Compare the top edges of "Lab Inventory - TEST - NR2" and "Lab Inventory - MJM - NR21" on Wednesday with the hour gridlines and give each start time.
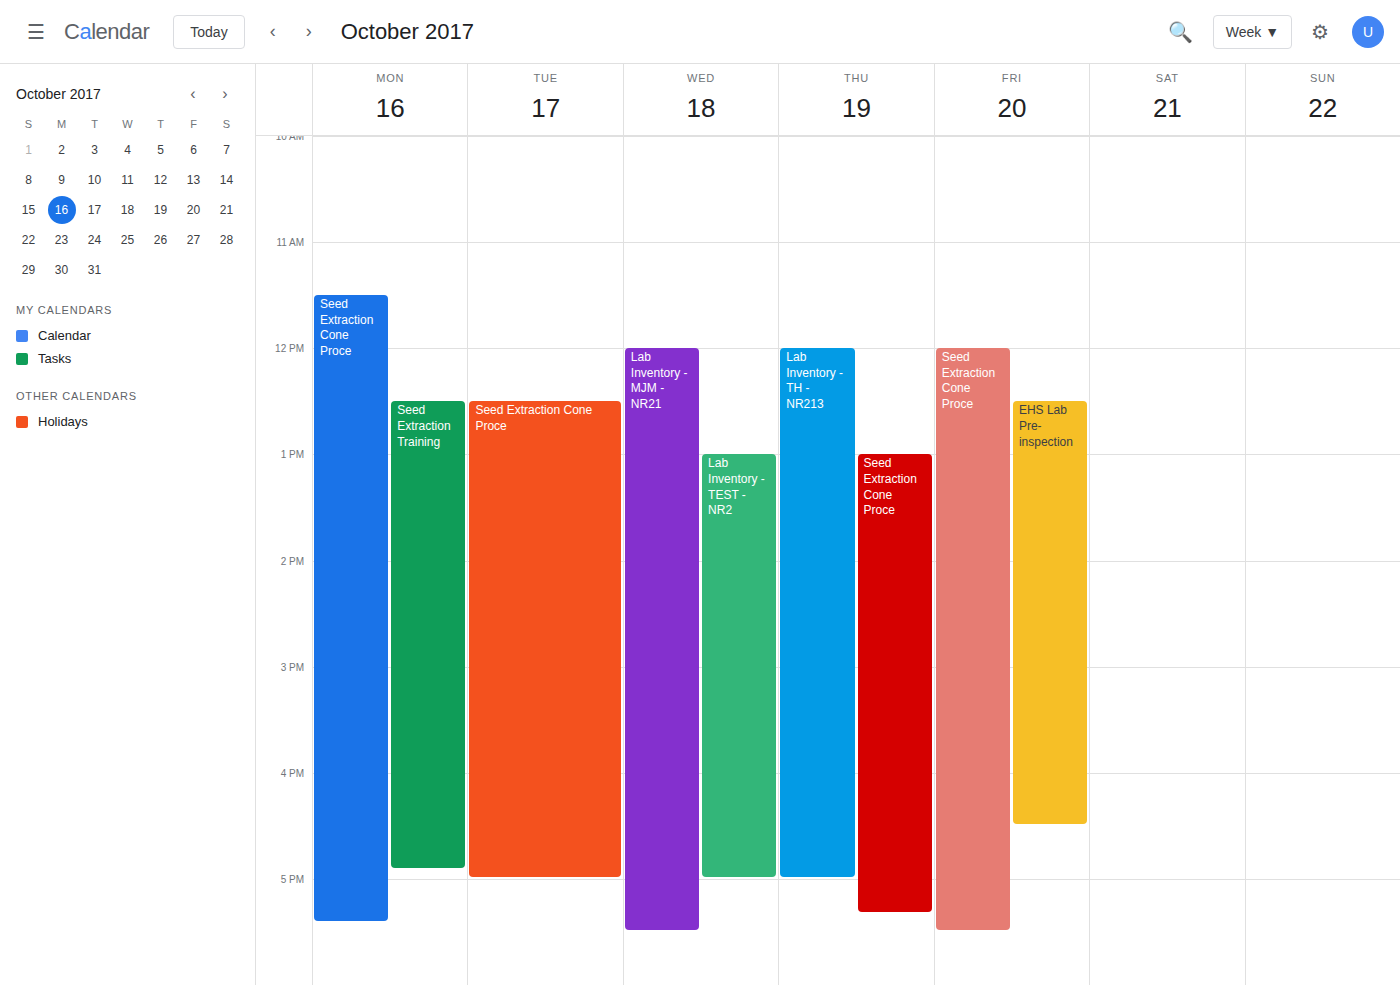
"Lab Inventory - TEST - NR2": 1:00 PM, exactly on the 1 PM line. "Lab Inventory - MJM - NR21": 12:00 PM, exactly on the 12 PM line.